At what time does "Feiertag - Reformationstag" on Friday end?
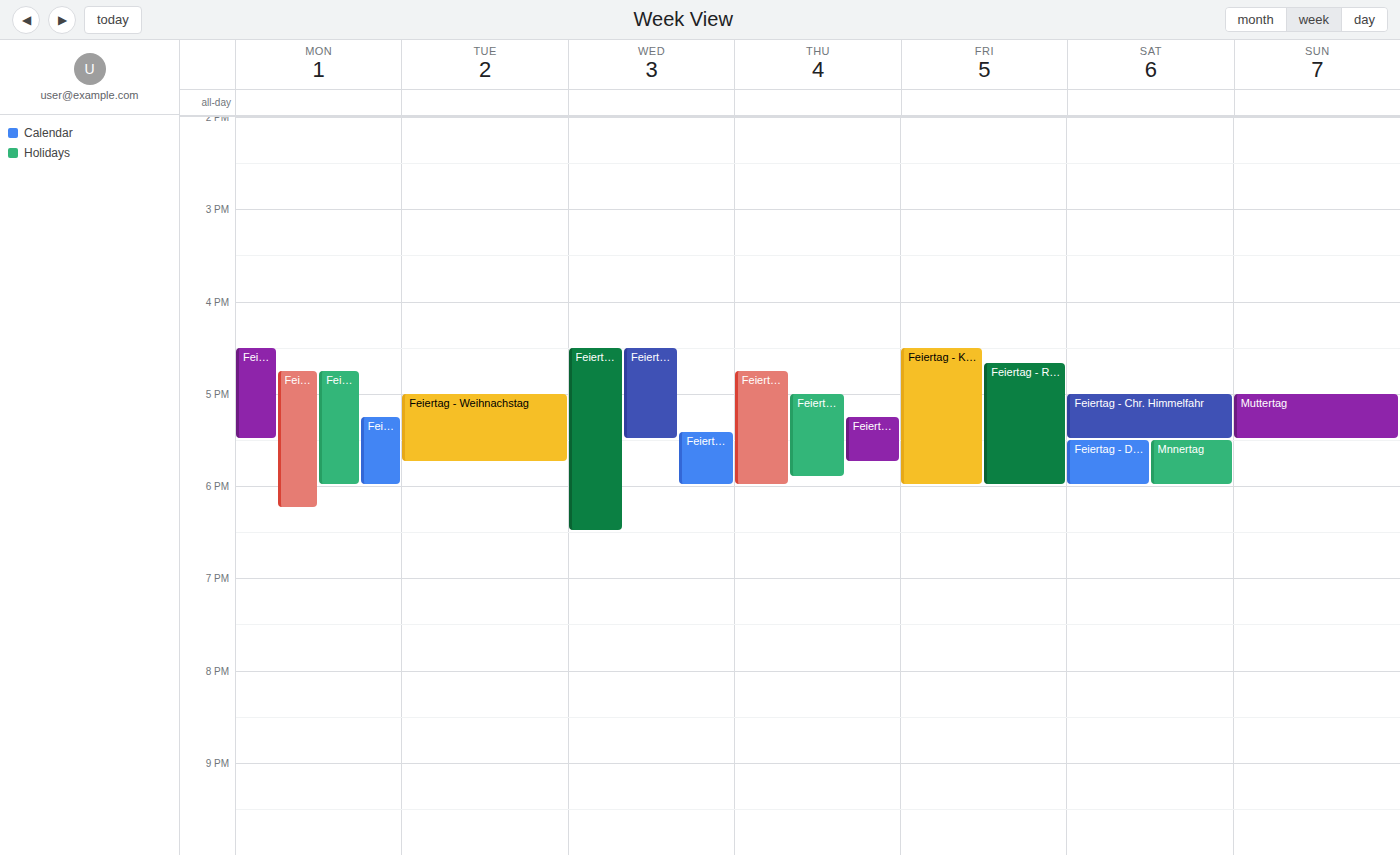
6:00 PM